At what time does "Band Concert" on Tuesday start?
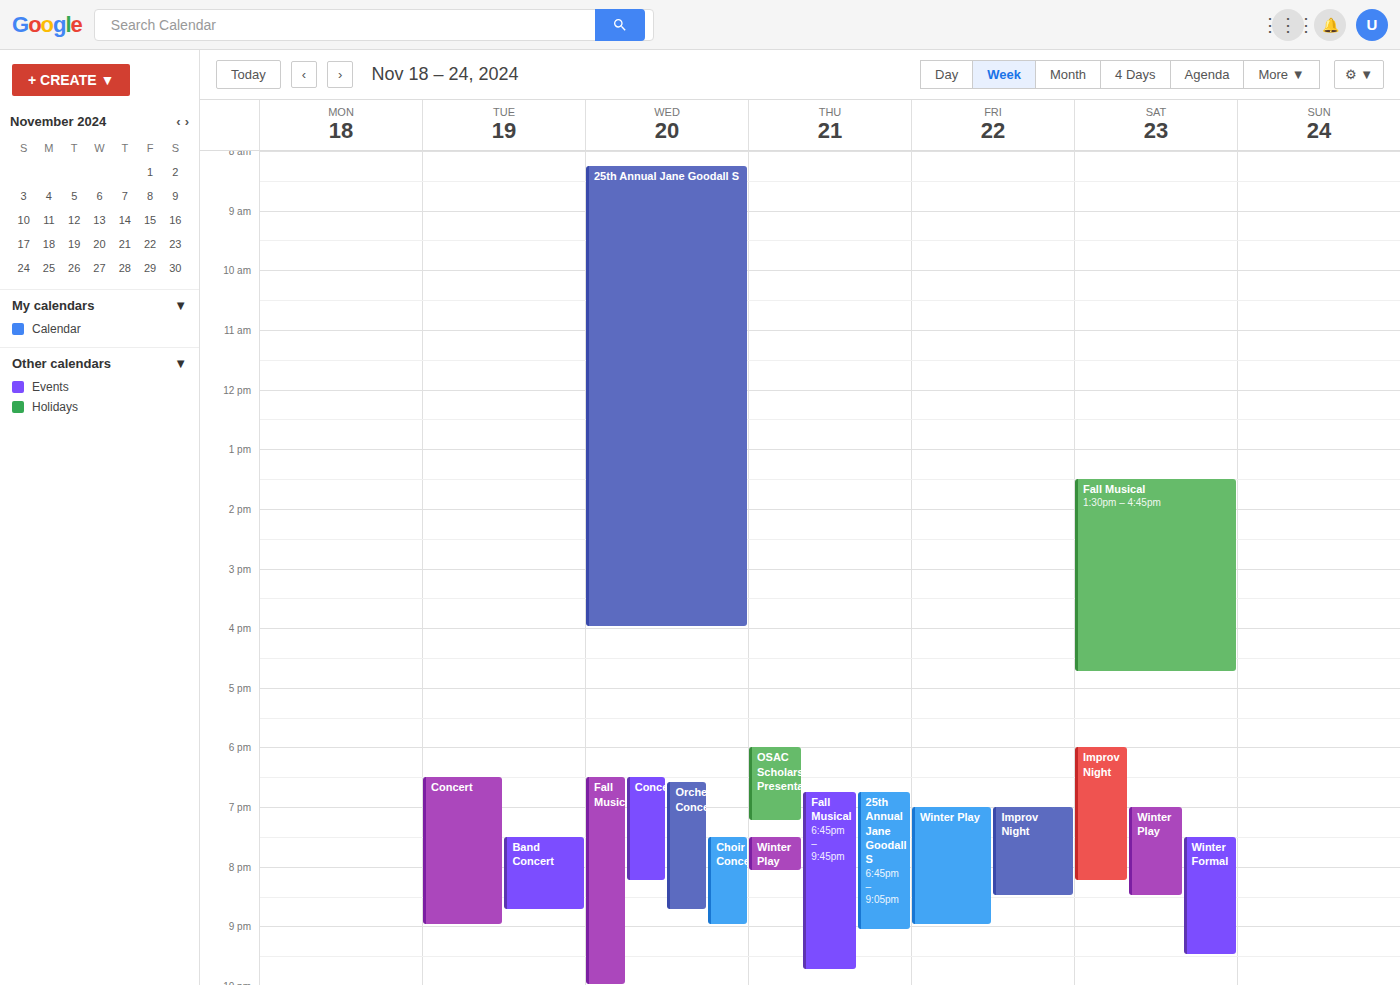
7:30 PM